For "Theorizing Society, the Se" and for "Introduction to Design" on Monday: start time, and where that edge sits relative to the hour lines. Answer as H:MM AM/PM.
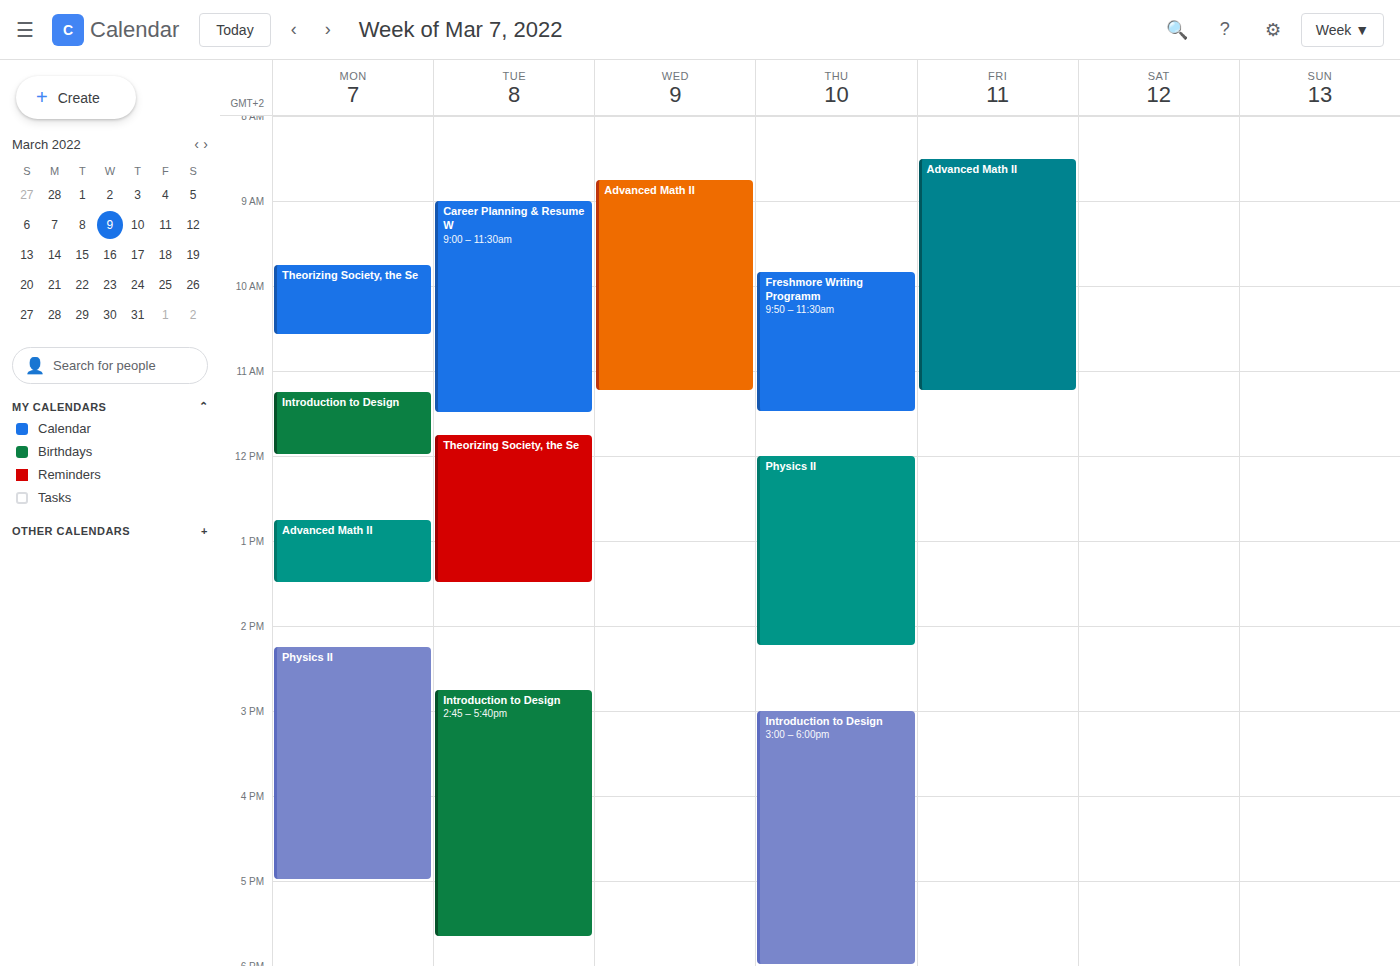
"Theorizing Society, the Se": 9:45 AM, neither: three quarters of the way from the 9 AM line to the 10 AM line. "Introduction to Design": 11:15 AM, neither: a quarter of the way from the 11 AM line to the 12 PM line.